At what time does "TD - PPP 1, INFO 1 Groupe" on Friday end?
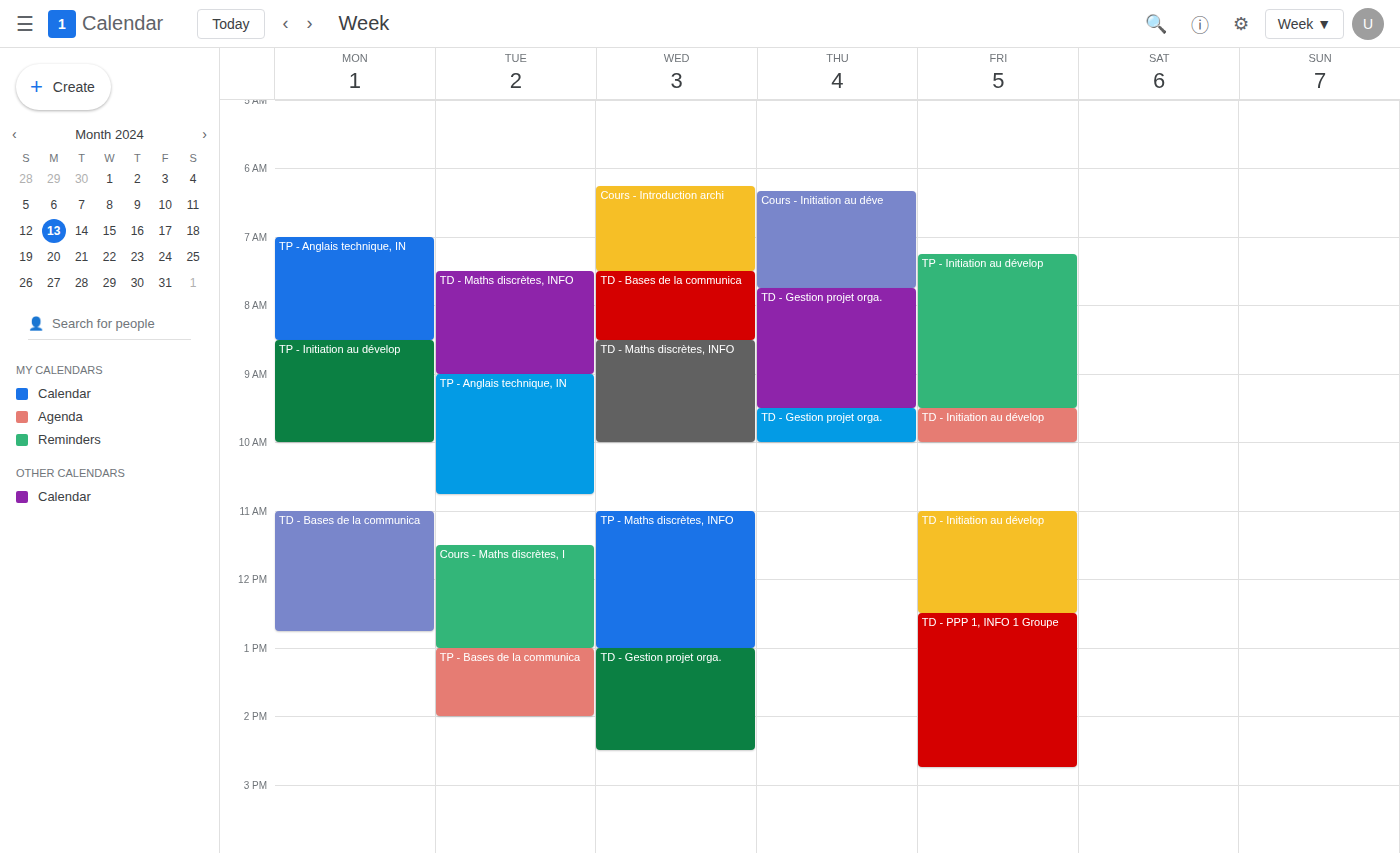
2:45 PM